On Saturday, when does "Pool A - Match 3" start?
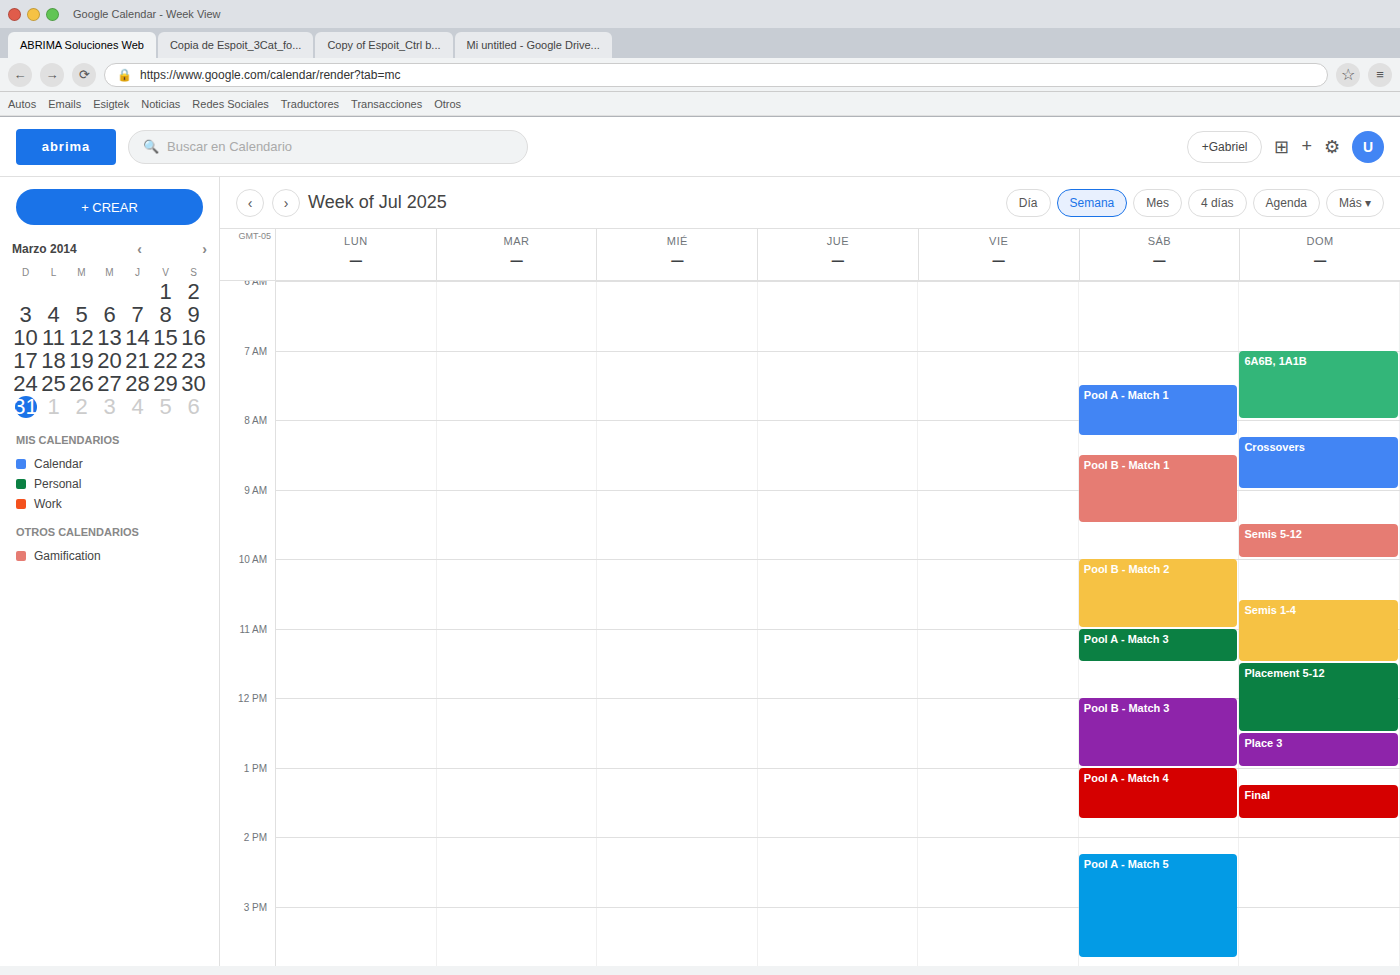
11:00 AM